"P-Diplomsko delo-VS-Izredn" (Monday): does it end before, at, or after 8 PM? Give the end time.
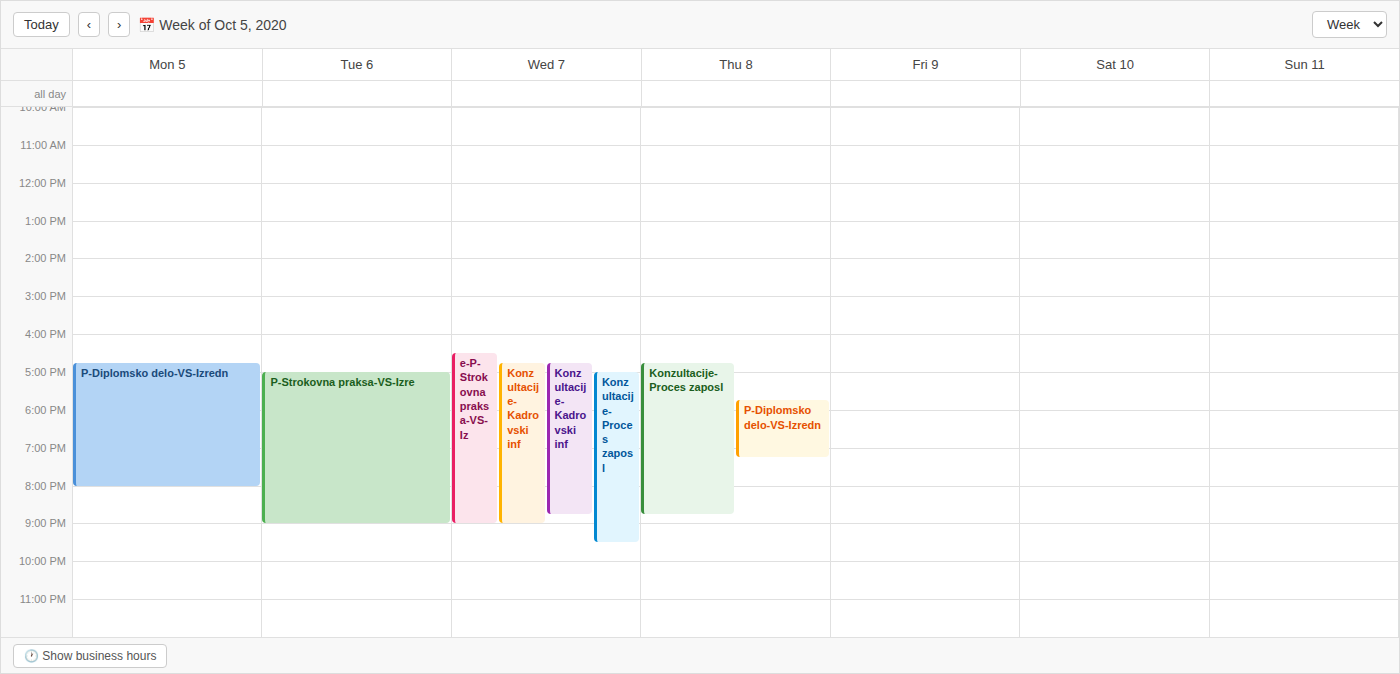
8:00 PM -- exactly at 8 PM, on the 8 PM line.